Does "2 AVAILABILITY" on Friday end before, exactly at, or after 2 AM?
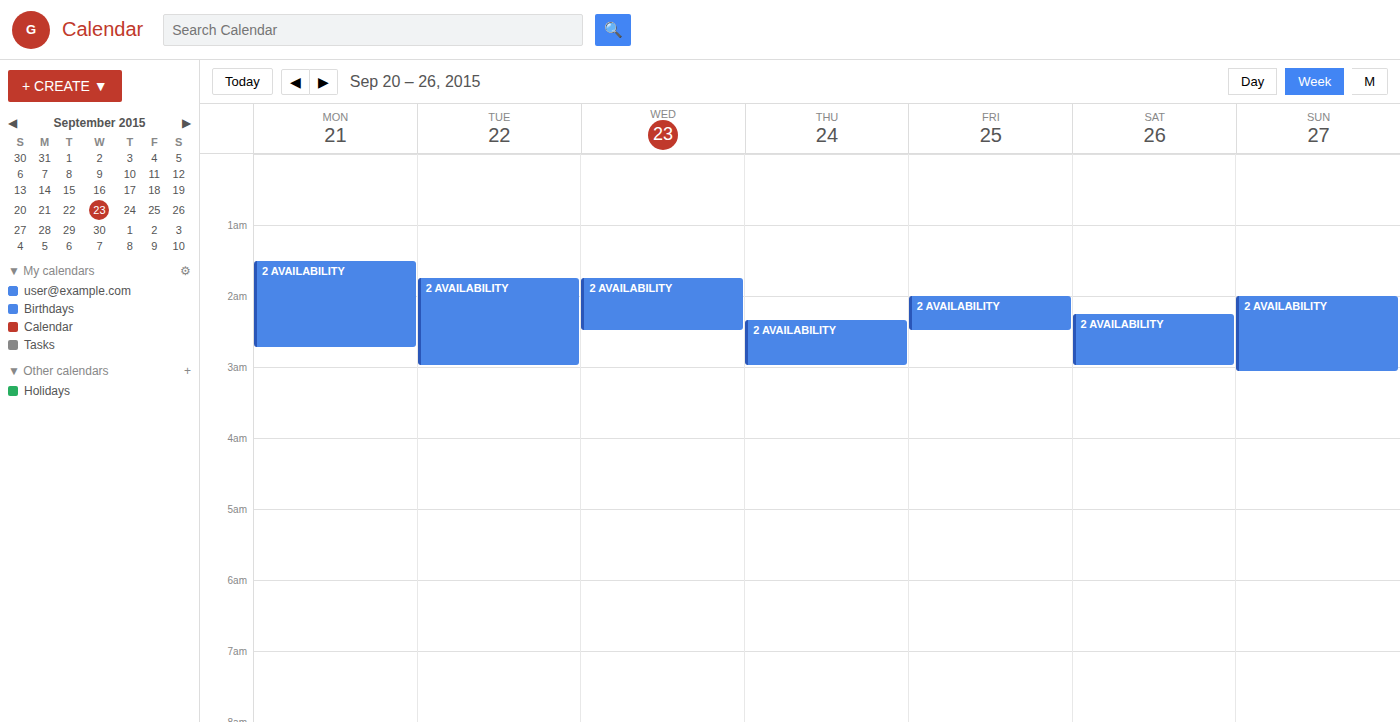
2:30 AM -- after 2 AM, 30 minutes below the 2 AM line.